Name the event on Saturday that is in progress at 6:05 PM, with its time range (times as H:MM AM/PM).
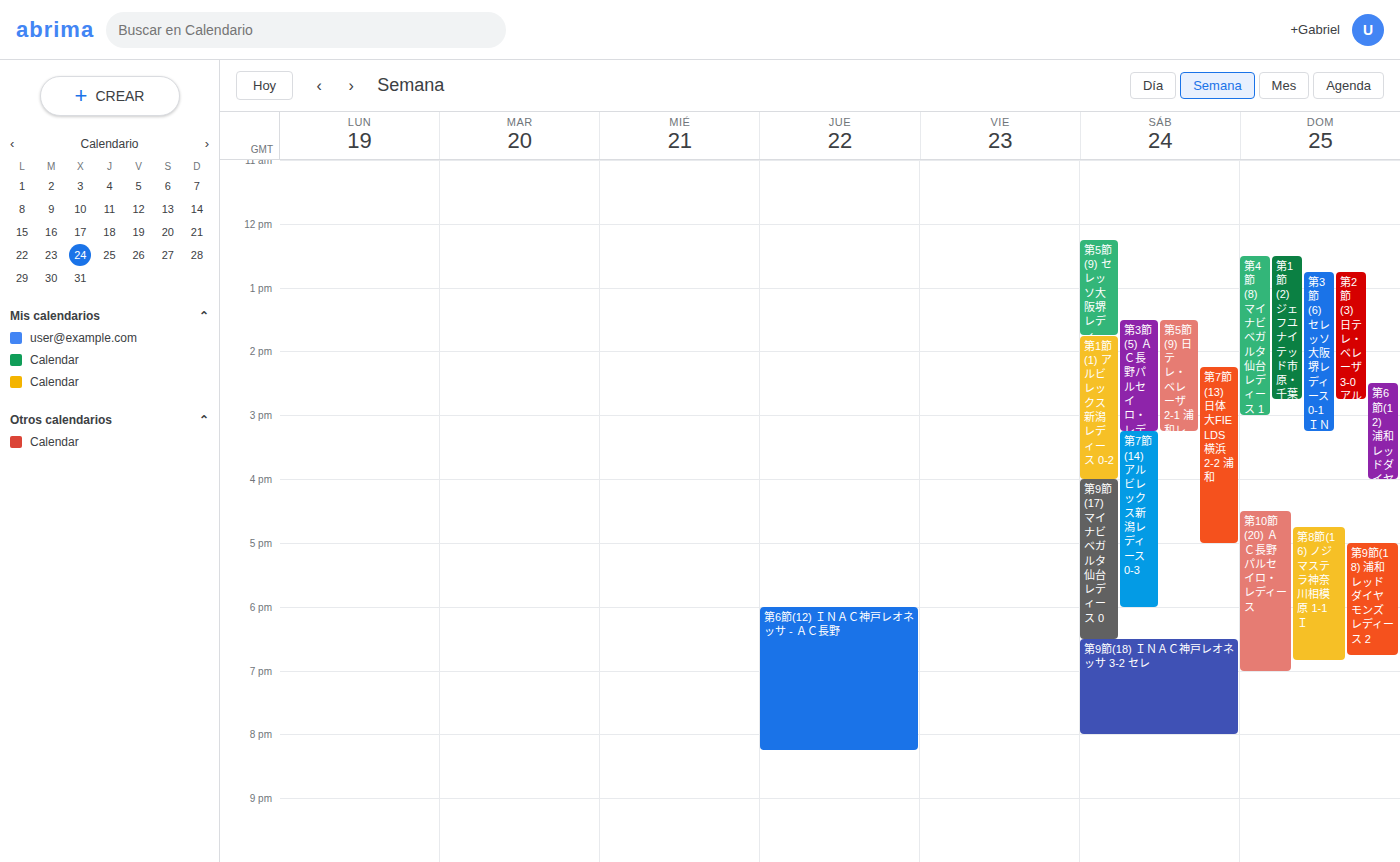
"第9節(17) マイナビベガルタ仙台レディース 0", 4:00 PM to 6:30 PM